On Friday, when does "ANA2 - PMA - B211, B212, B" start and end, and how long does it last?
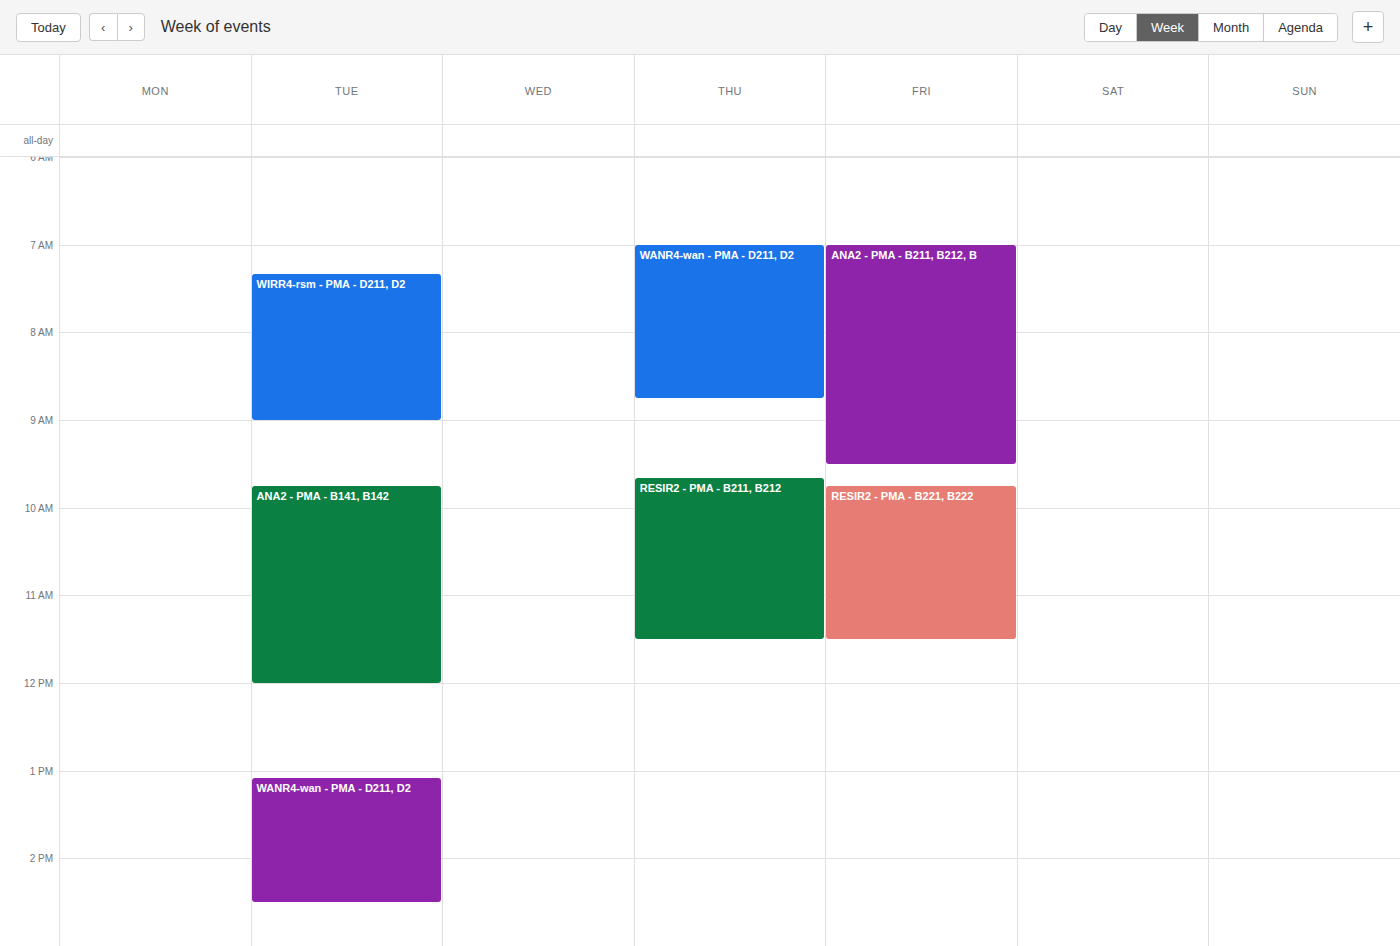
7:00 AM to 9:30 AM, 2 hours 30 minutes